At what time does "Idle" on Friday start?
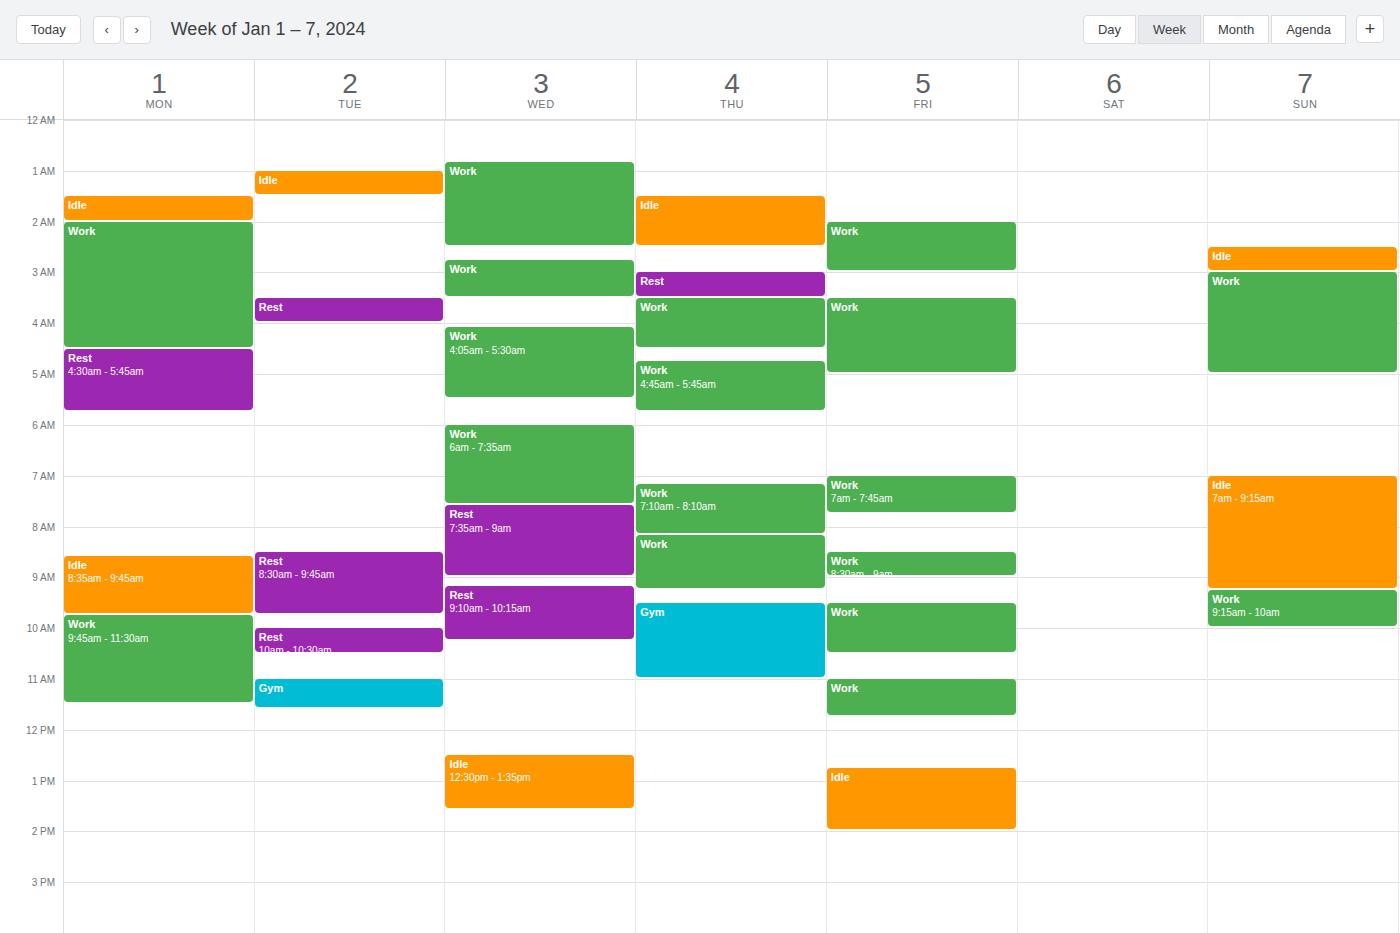
12:45 PM